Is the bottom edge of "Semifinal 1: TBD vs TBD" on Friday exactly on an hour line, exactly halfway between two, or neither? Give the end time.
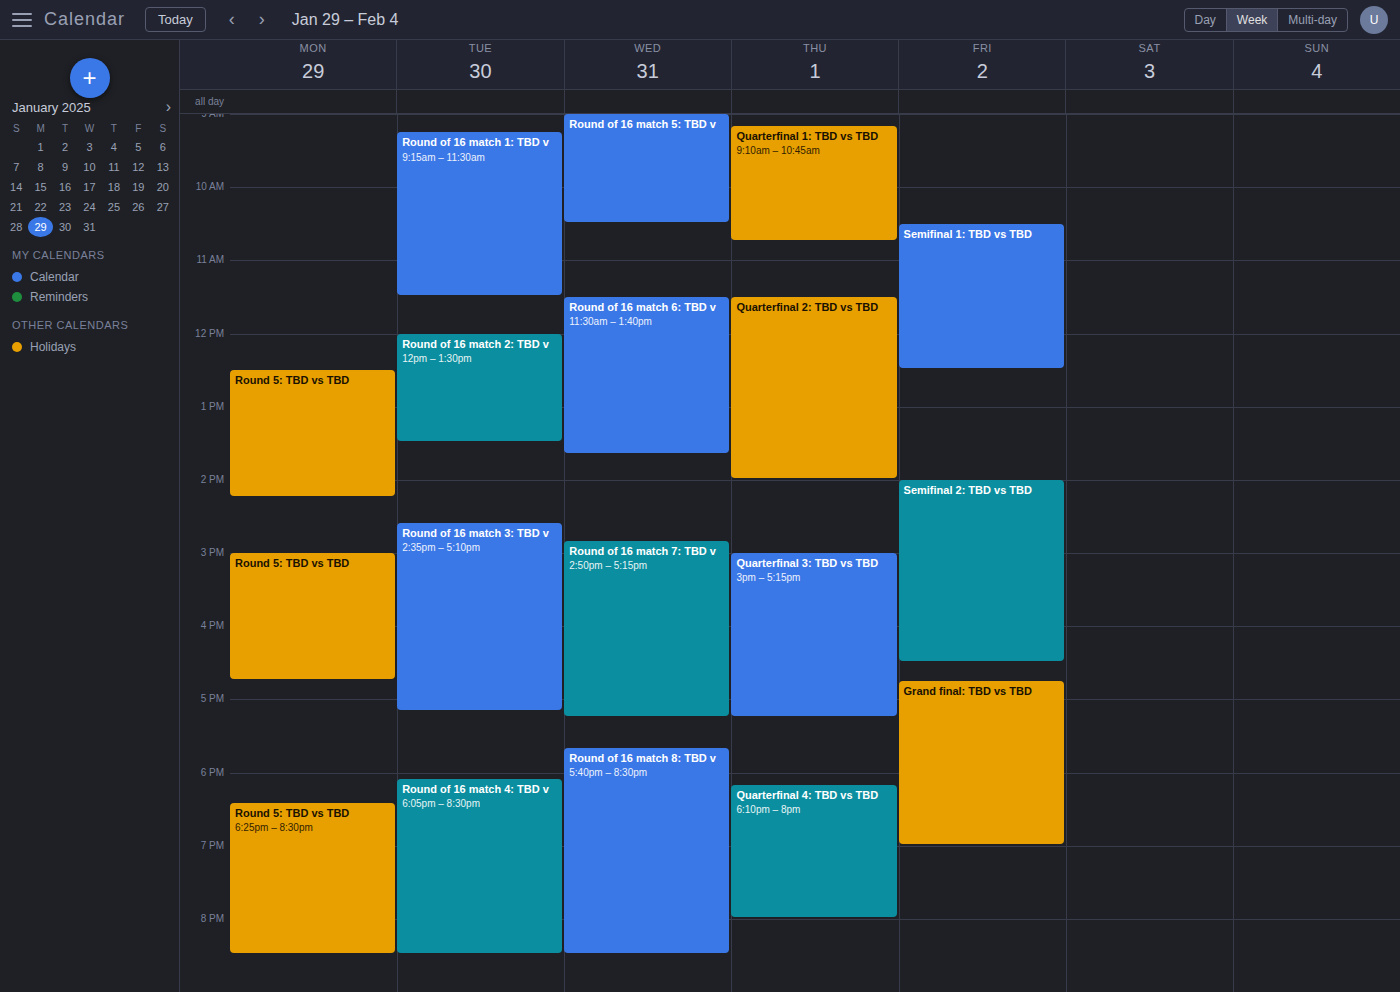
12:30 PM -- halfway between the 12 PM and 1 PM lines.